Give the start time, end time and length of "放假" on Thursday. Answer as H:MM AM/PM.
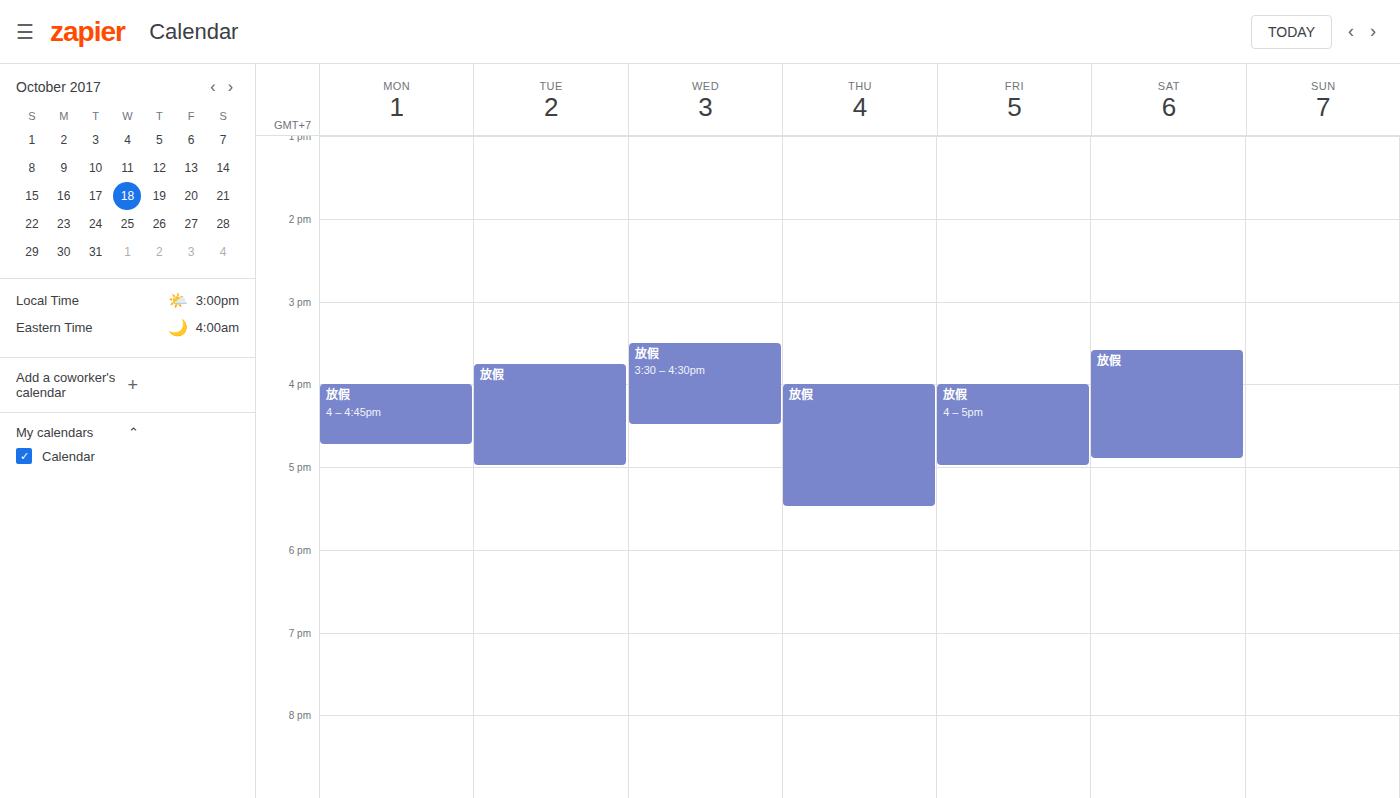
4:00 PM to 5:30 PM, 1 hour 30 minutes